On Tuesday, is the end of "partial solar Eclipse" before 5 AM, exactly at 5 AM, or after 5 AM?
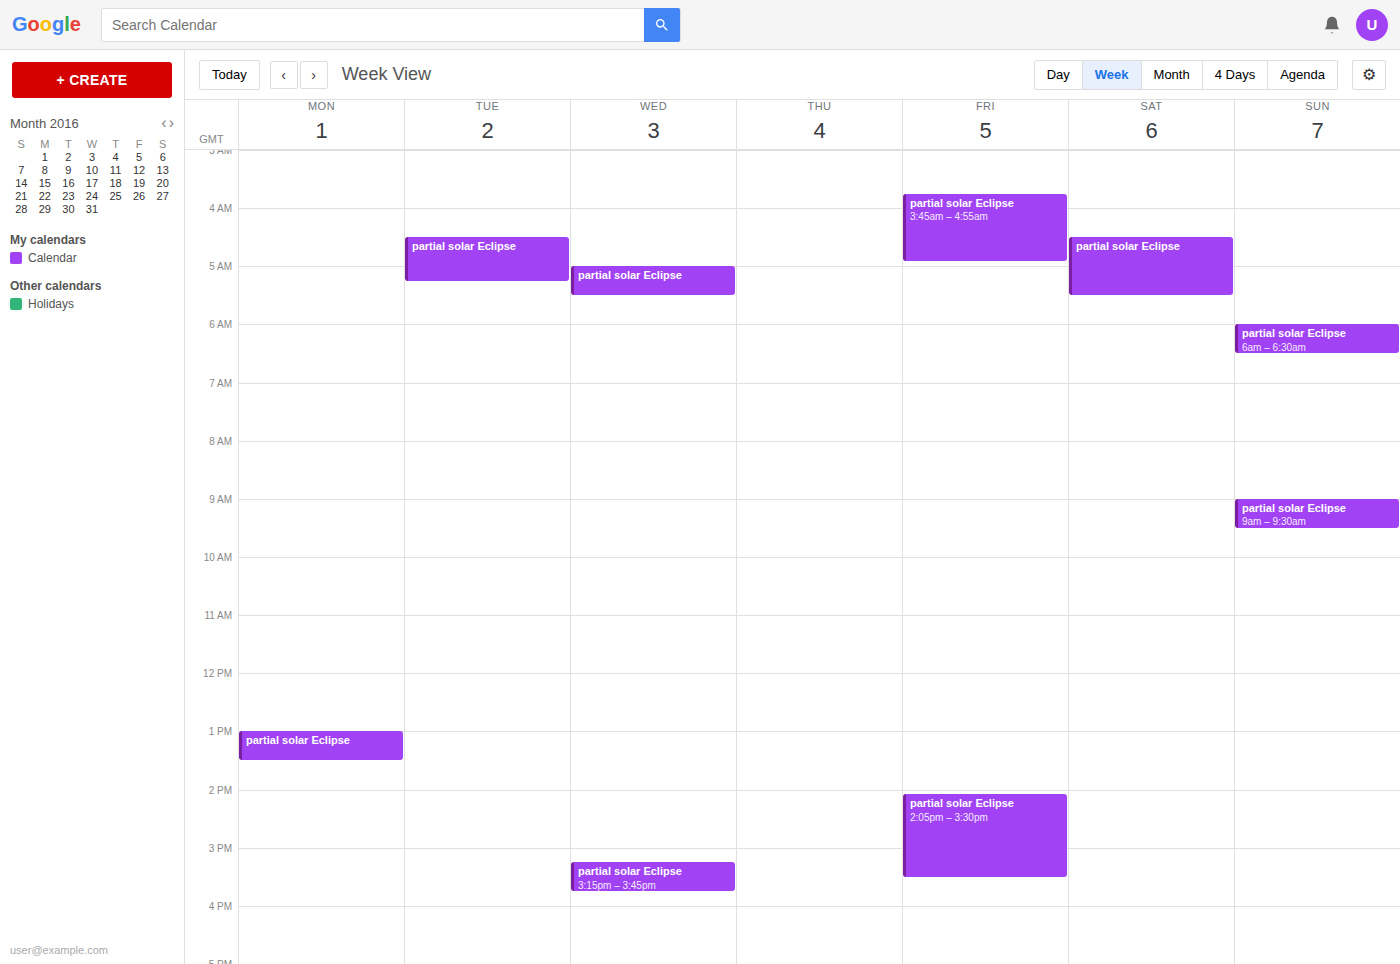
5:15 AM -- after 5 AM, 15 minutes below the 5 AM line.